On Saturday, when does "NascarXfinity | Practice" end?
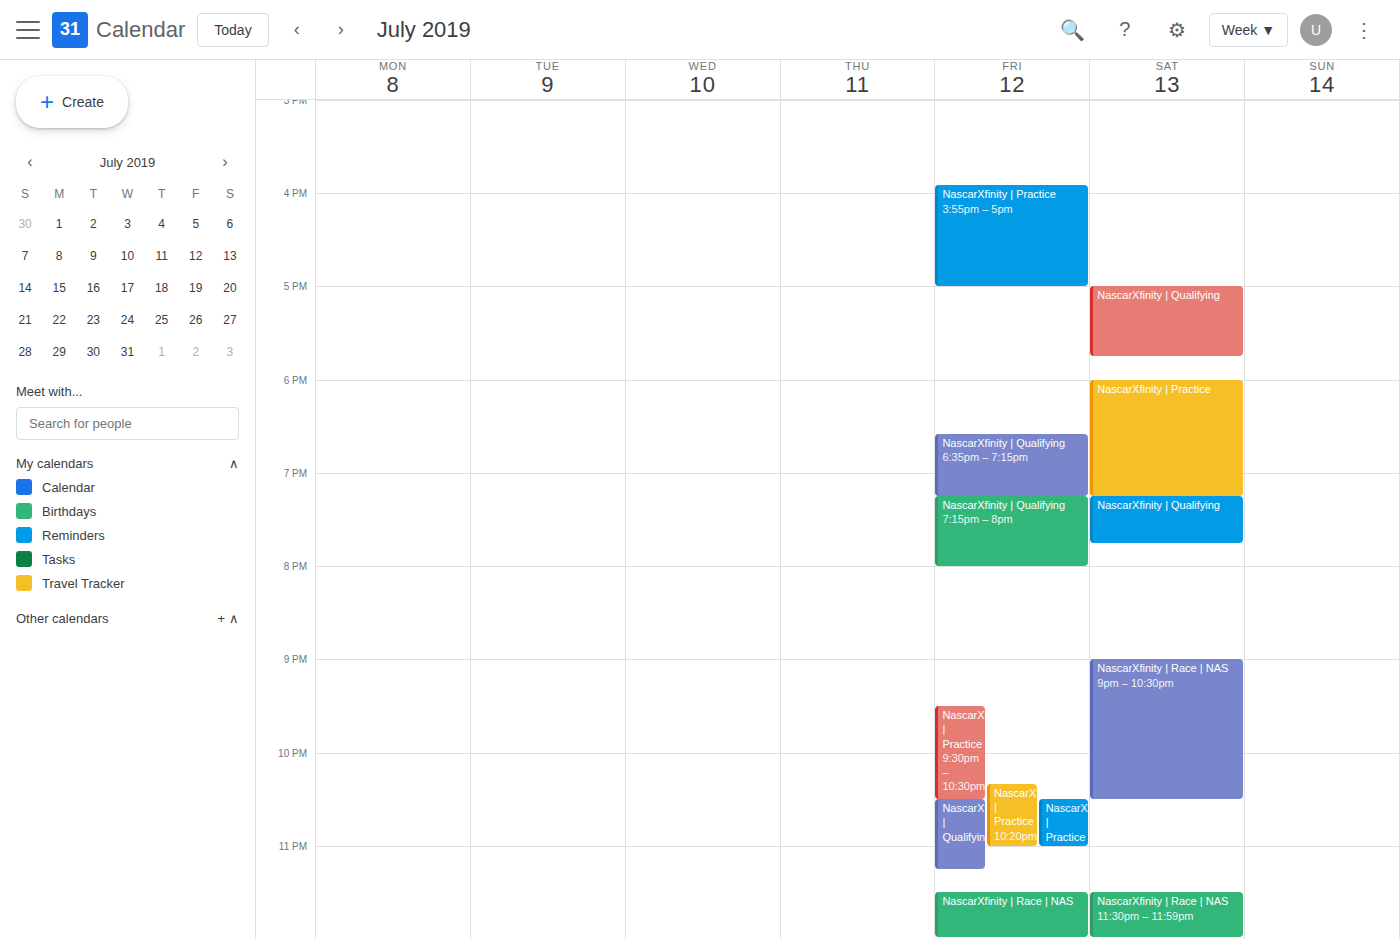
7:15 PM